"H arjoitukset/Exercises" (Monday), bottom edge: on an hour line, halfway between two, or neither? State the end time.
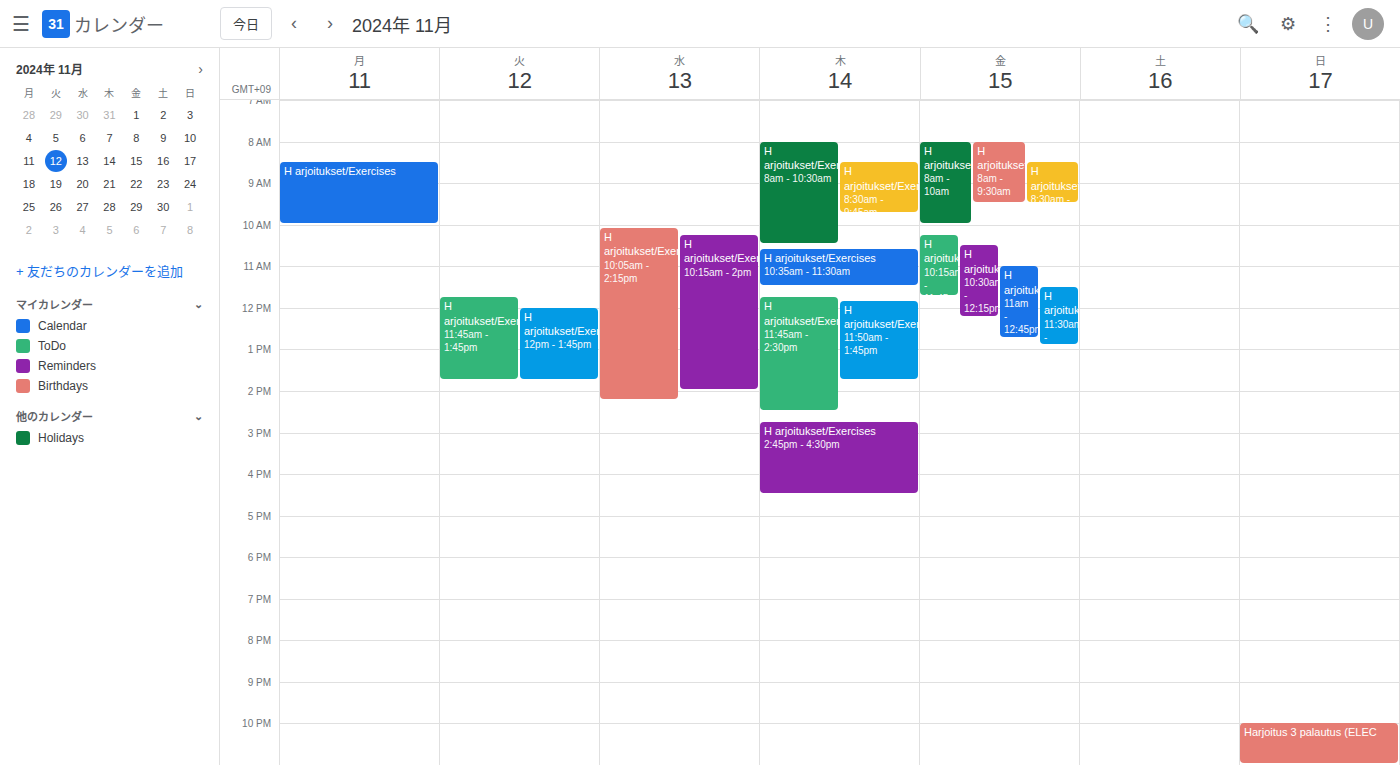
10:00 AM -- exactly on the 10 AM line.